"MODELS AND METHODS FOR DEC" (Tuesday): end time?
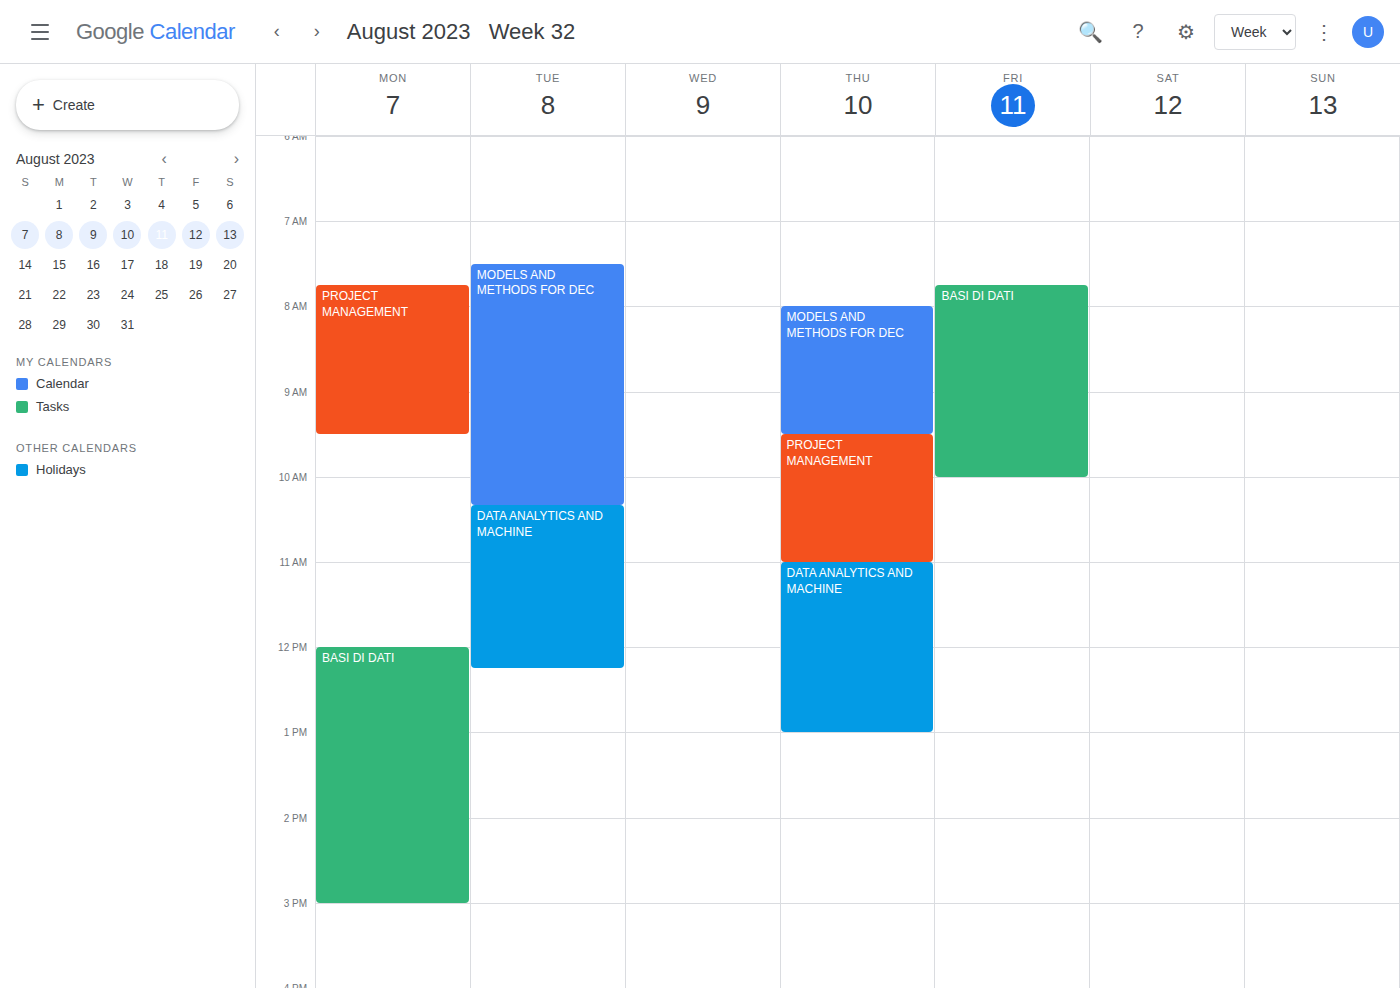
10:20 AM